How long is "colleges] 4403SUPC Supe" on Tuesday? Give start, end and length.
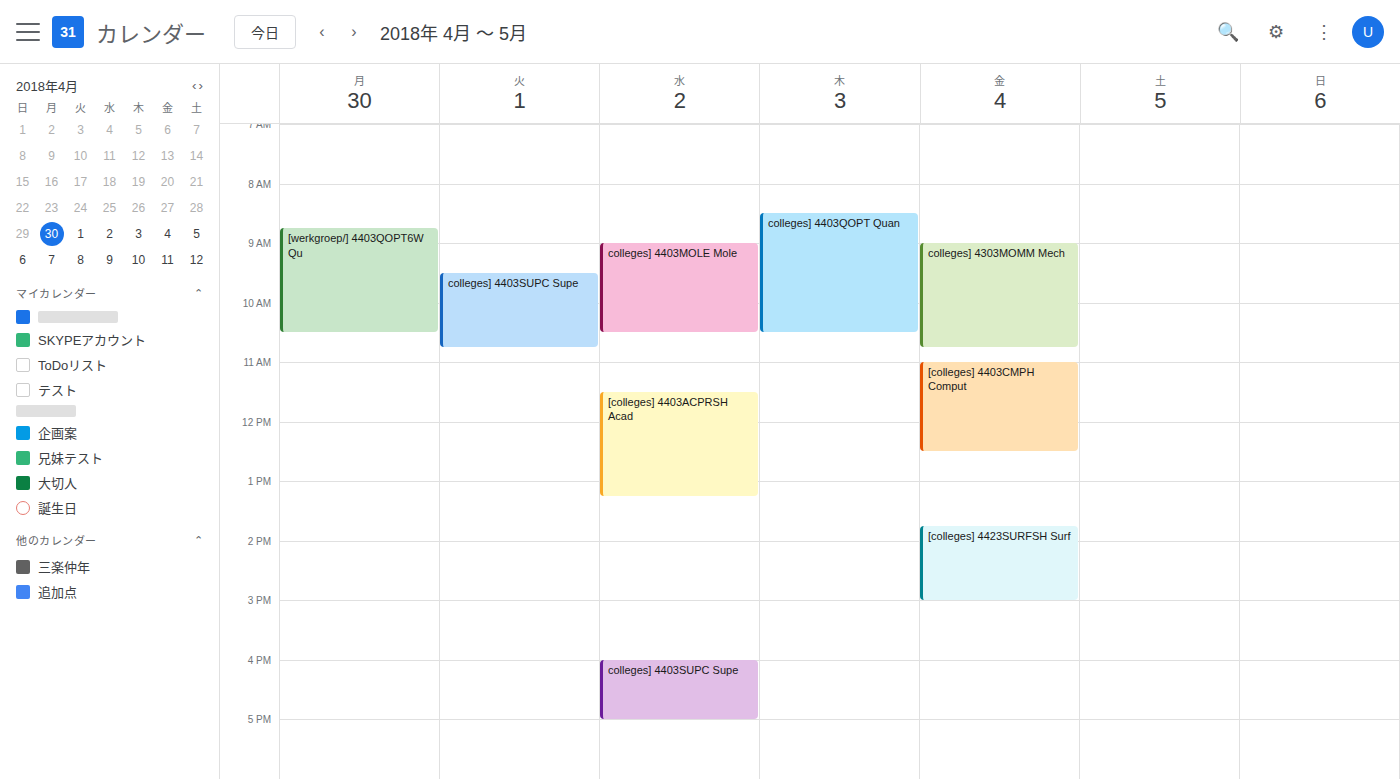
9:30 AM to 10:45 AM, 1 hour 15 minutes